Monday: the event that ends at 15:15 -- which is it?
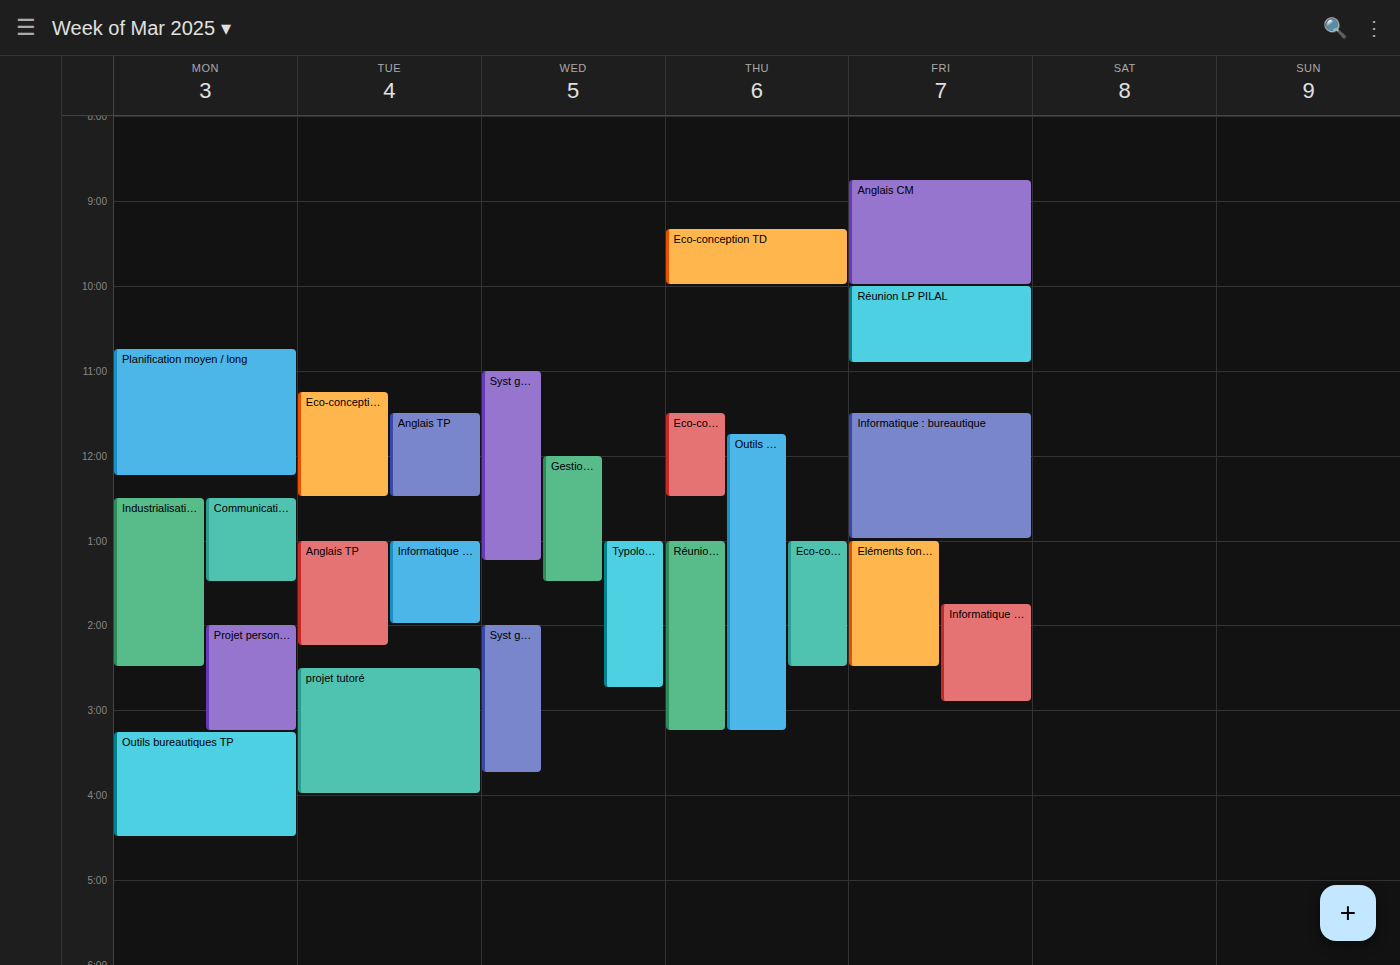
"Projet personnel et profes"